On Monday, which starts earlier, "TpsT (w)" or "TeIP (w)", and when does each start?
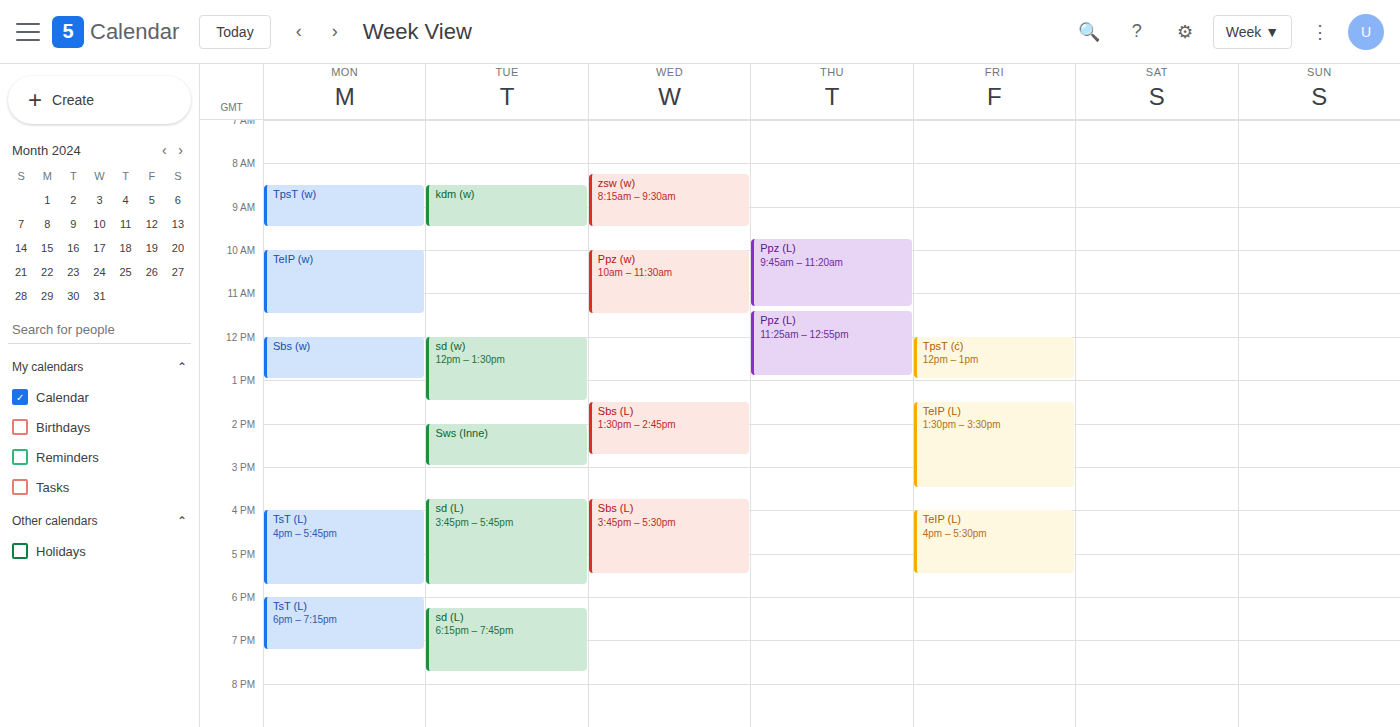
"TpsT (w)" 8:30 AM; "TeIP (w)" 10:00 AM.